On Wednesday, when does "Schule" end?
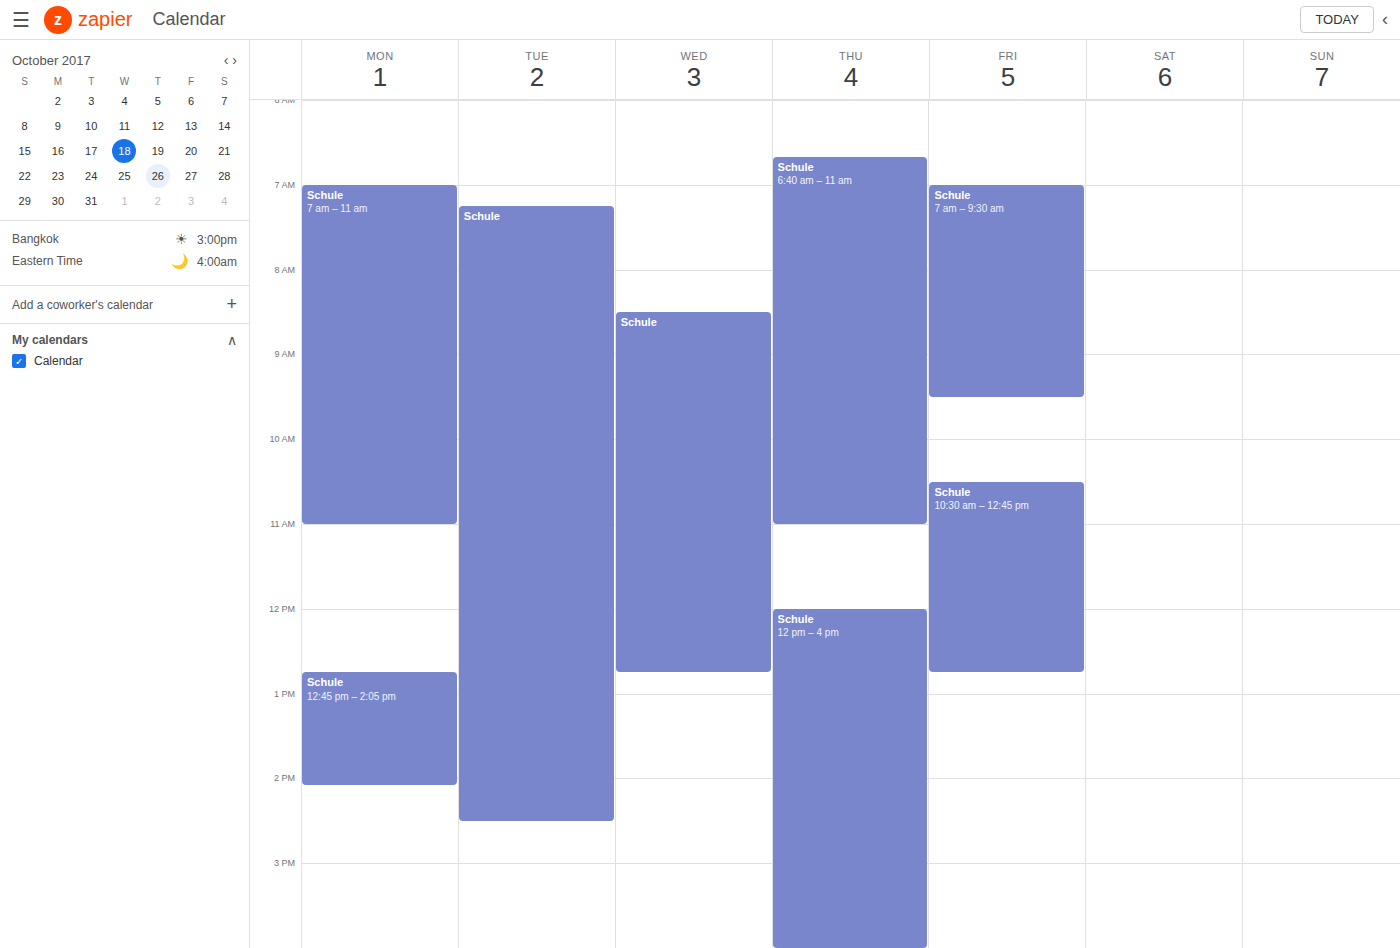
12:45 PM